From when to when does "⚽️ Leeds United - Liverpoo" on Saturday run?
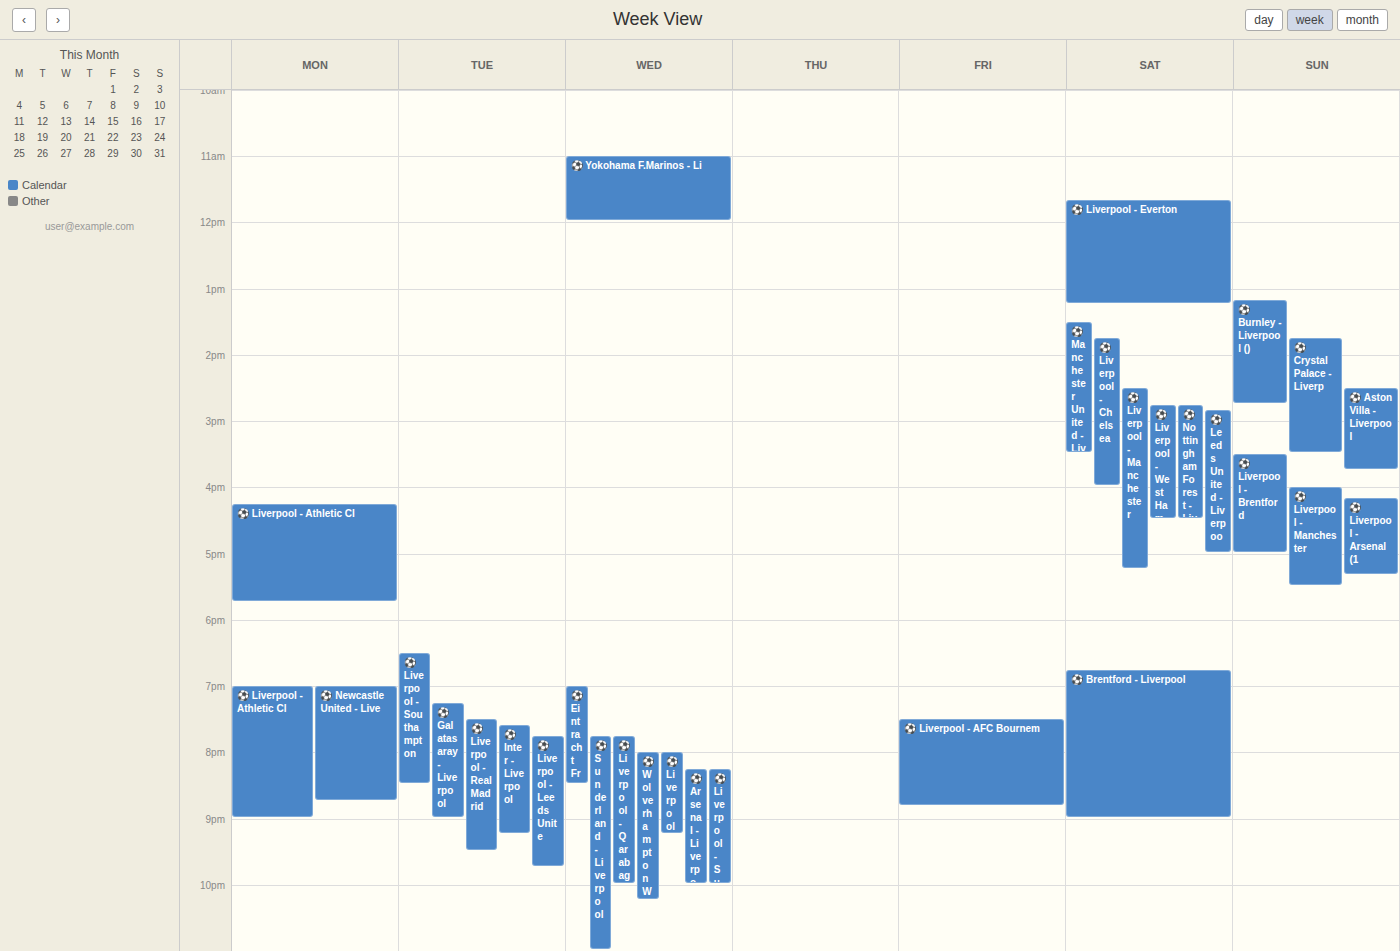
2:50 PM to 5:00 PM